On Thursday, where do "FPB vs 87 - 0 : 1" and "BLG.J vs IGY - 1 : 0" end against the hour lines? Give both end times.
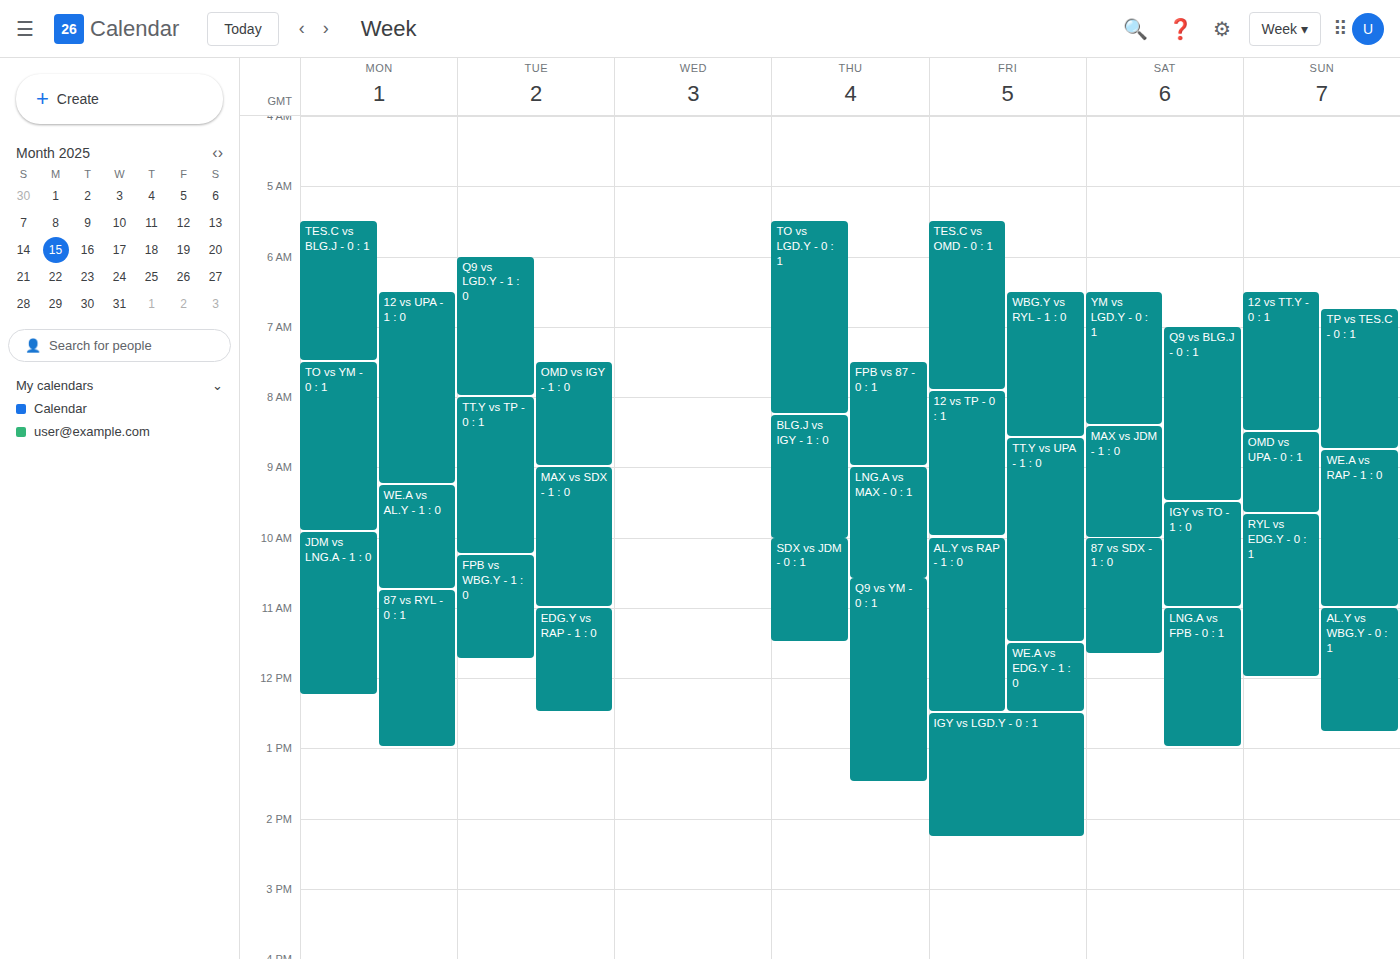
"FPB vs 87 - 0 : 1": 9:00 AM, exactly on the 9 AM line. "BLG.J vs IGY - 1 : 0": 10:00 AM, exactly on the 10 AM line.